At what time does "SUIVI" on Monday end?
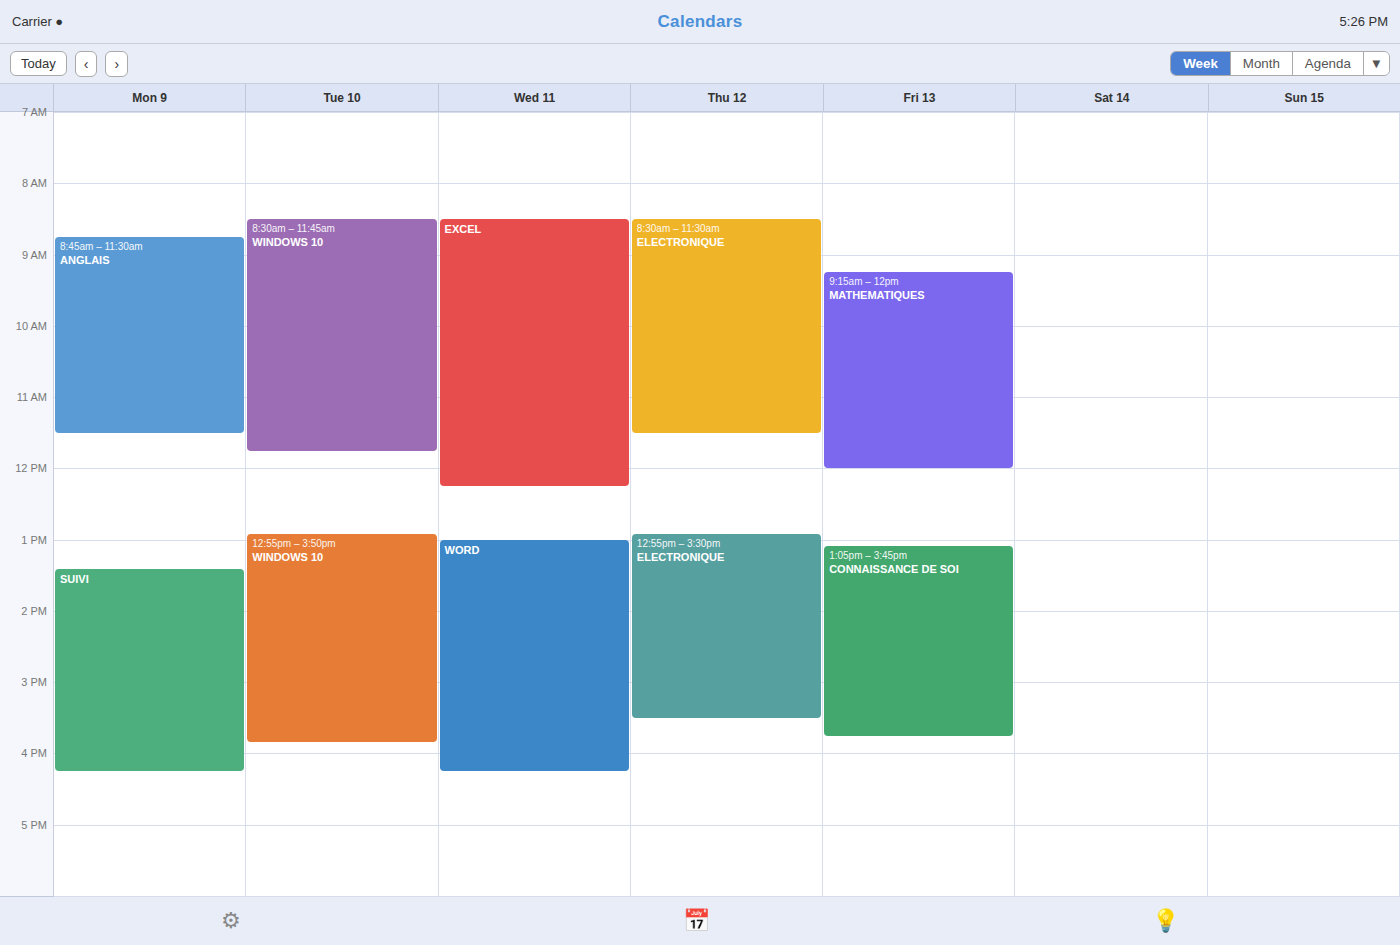
4:15 PM